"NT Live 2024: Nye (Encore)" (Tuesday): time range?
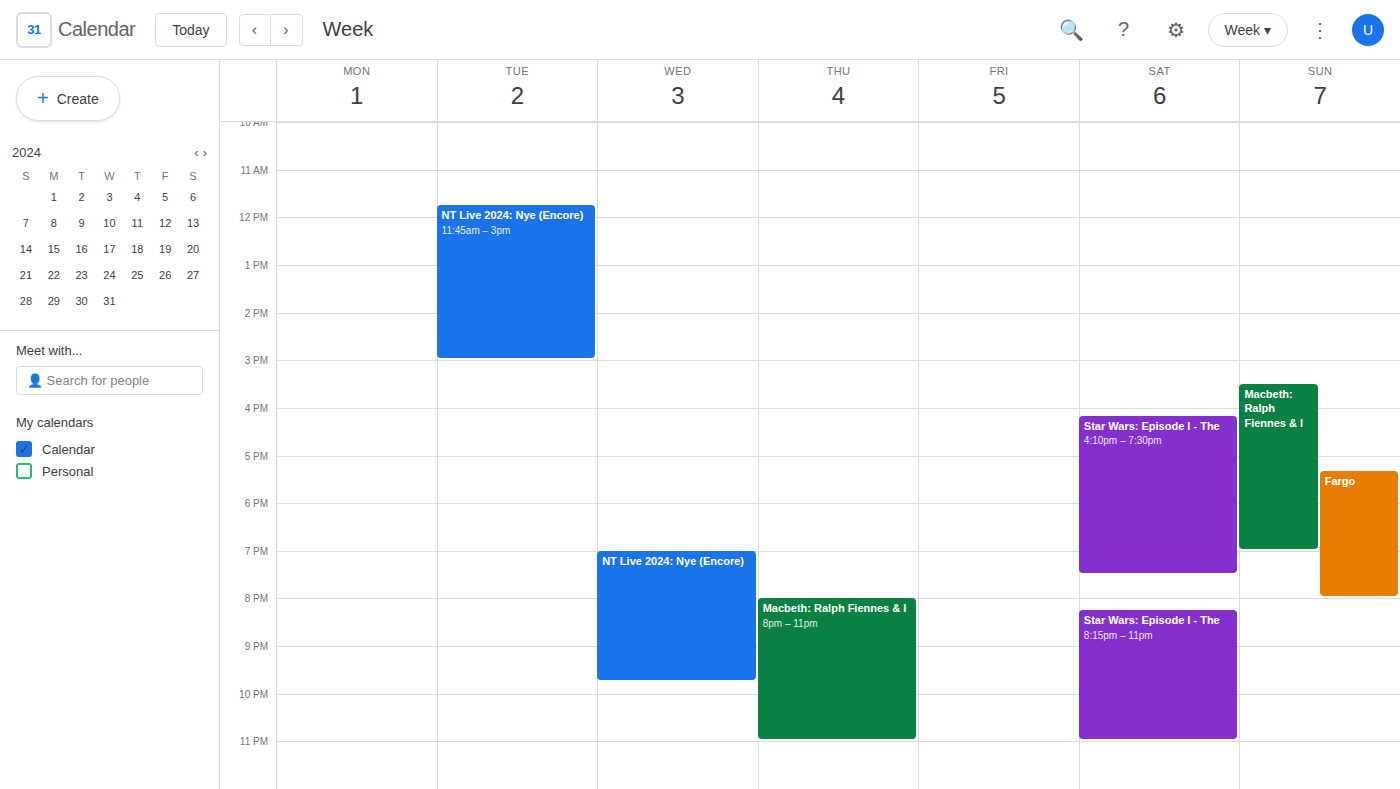
11:45 AM to 3:00 PM